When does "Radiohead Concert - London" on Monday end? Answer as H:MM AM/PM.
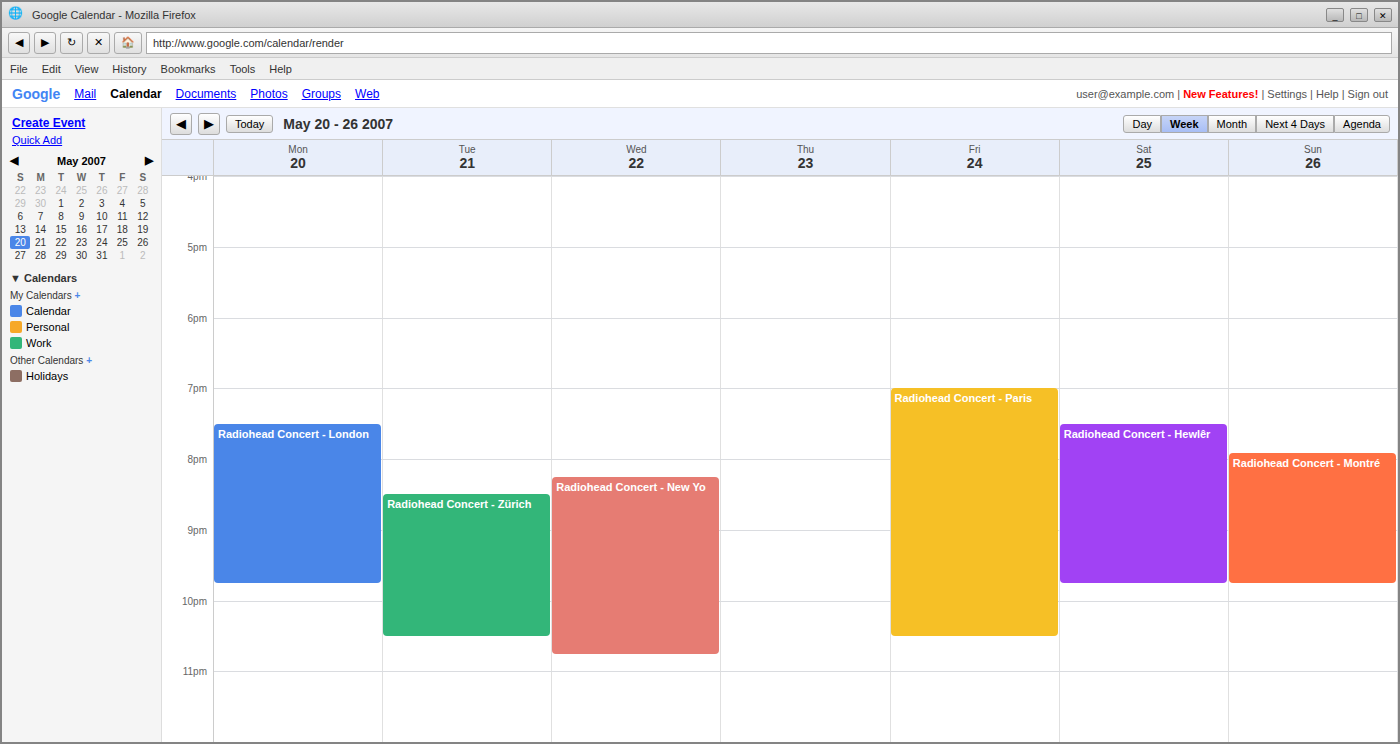
9:45 PM